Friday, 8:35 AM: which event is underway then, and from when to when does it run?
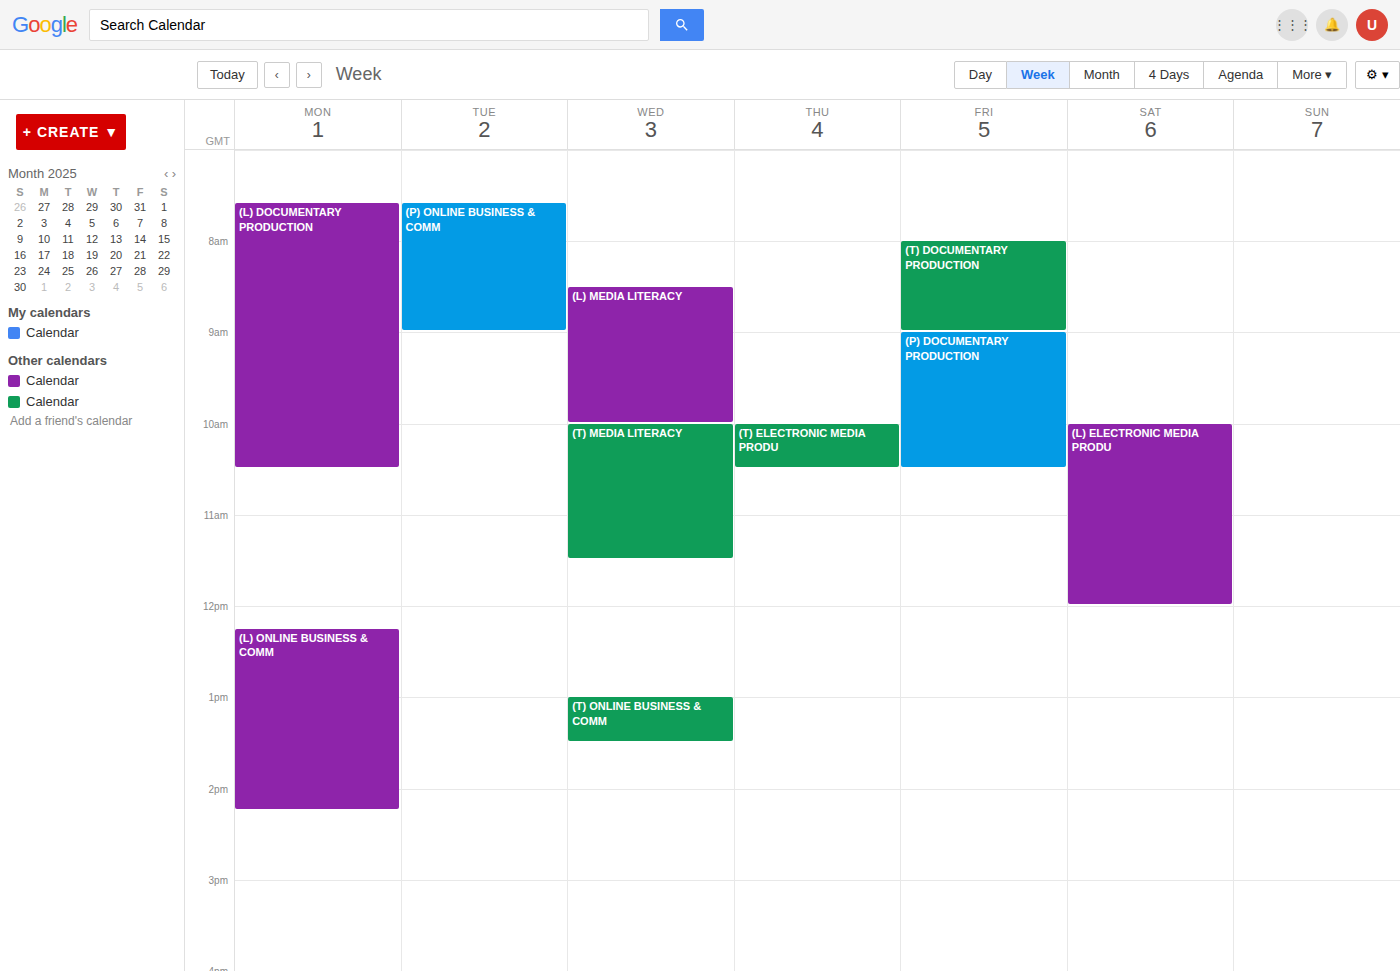
"(T) DOCUMENTARY PRODUCTION", 8:00 AM to 9:00 AM